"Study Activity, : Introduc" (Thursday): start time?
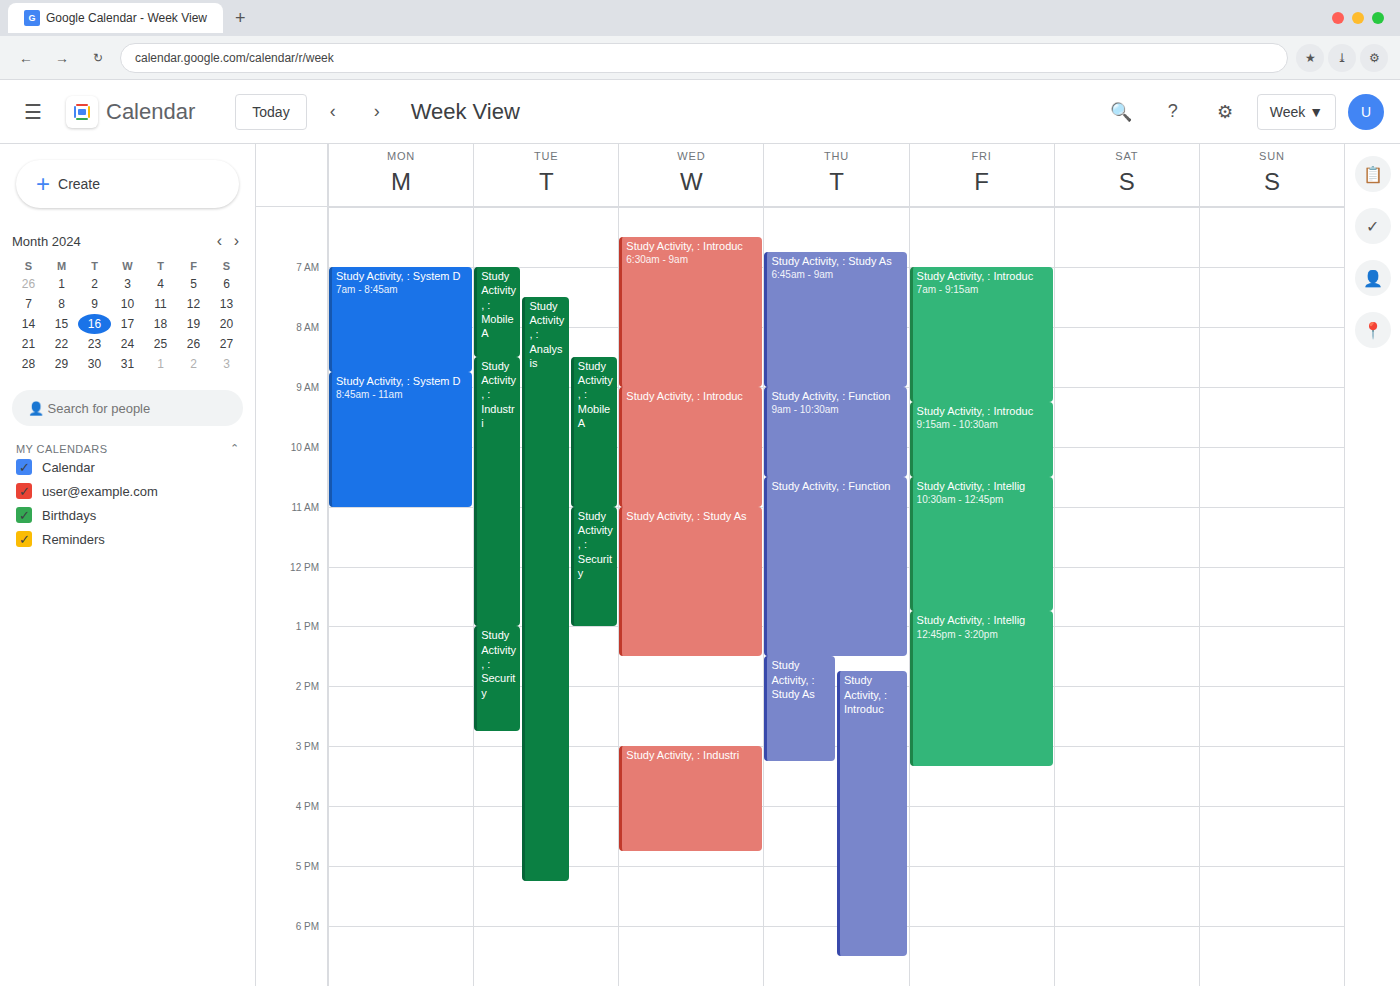
1:45 PM